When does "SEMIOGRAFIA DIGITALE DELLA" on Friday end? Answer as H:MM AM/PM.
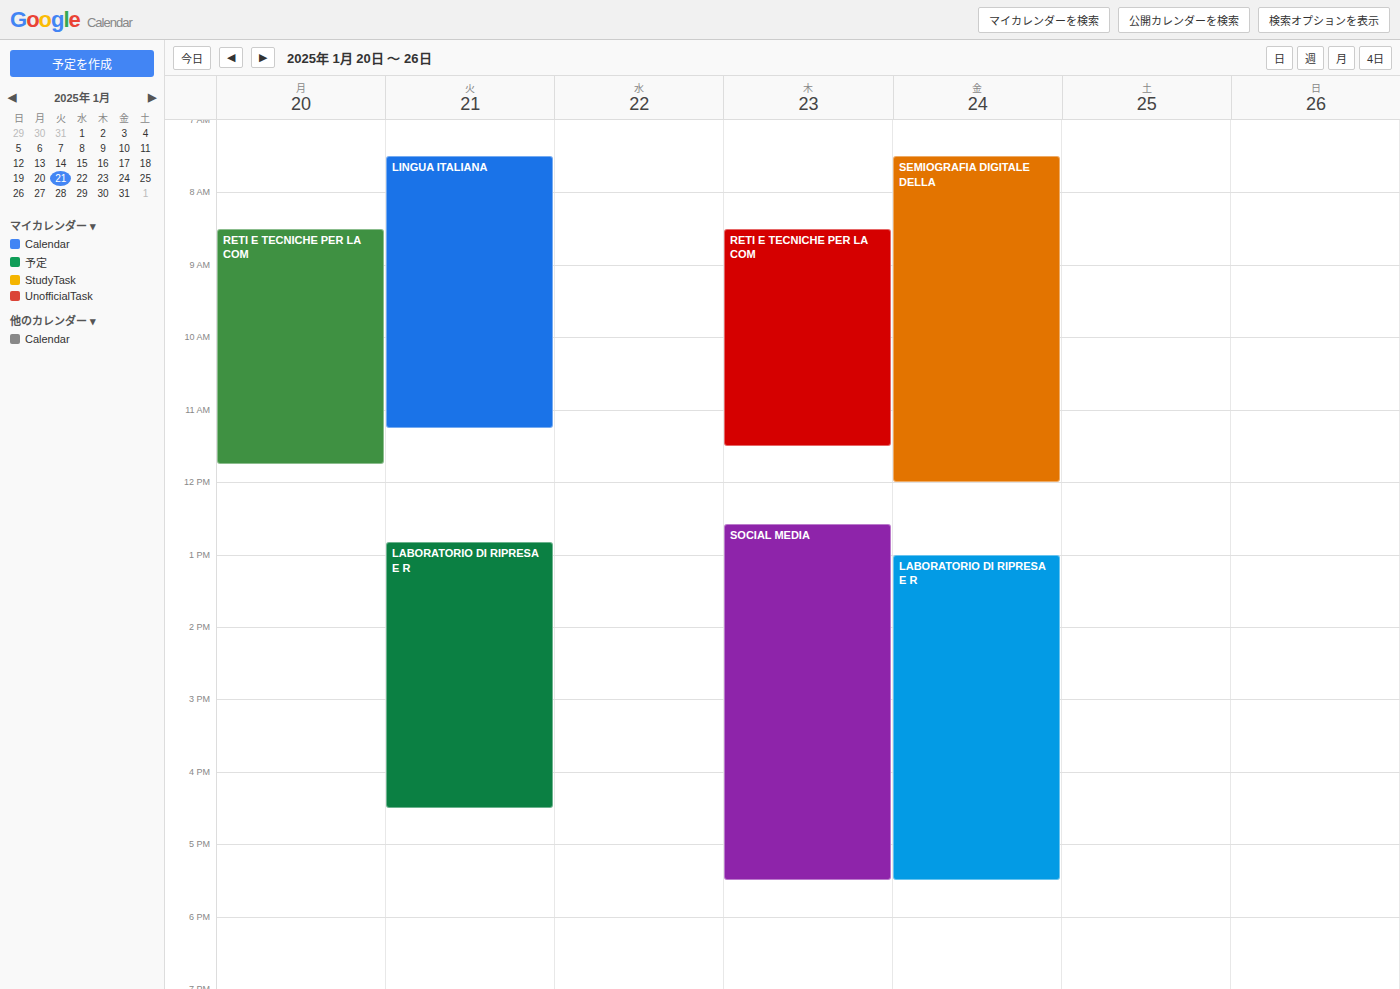
12:00 PM